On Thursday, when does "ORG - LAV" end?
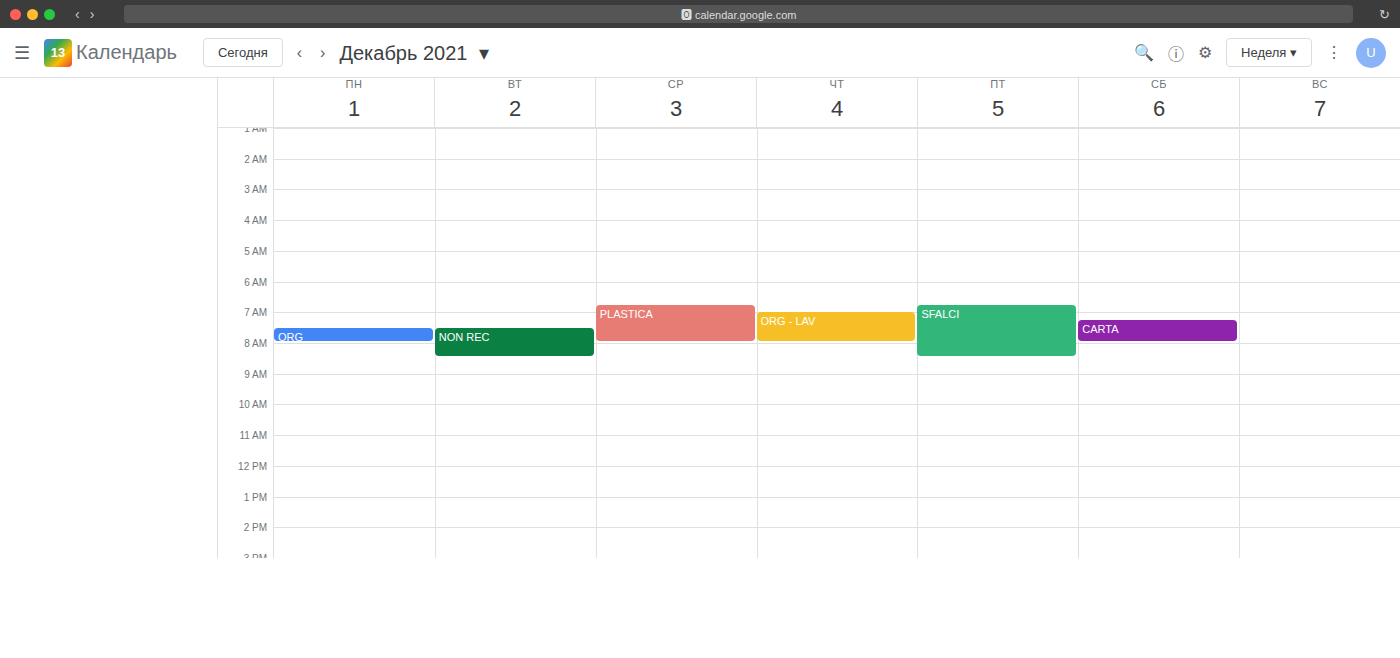
8:00 AM